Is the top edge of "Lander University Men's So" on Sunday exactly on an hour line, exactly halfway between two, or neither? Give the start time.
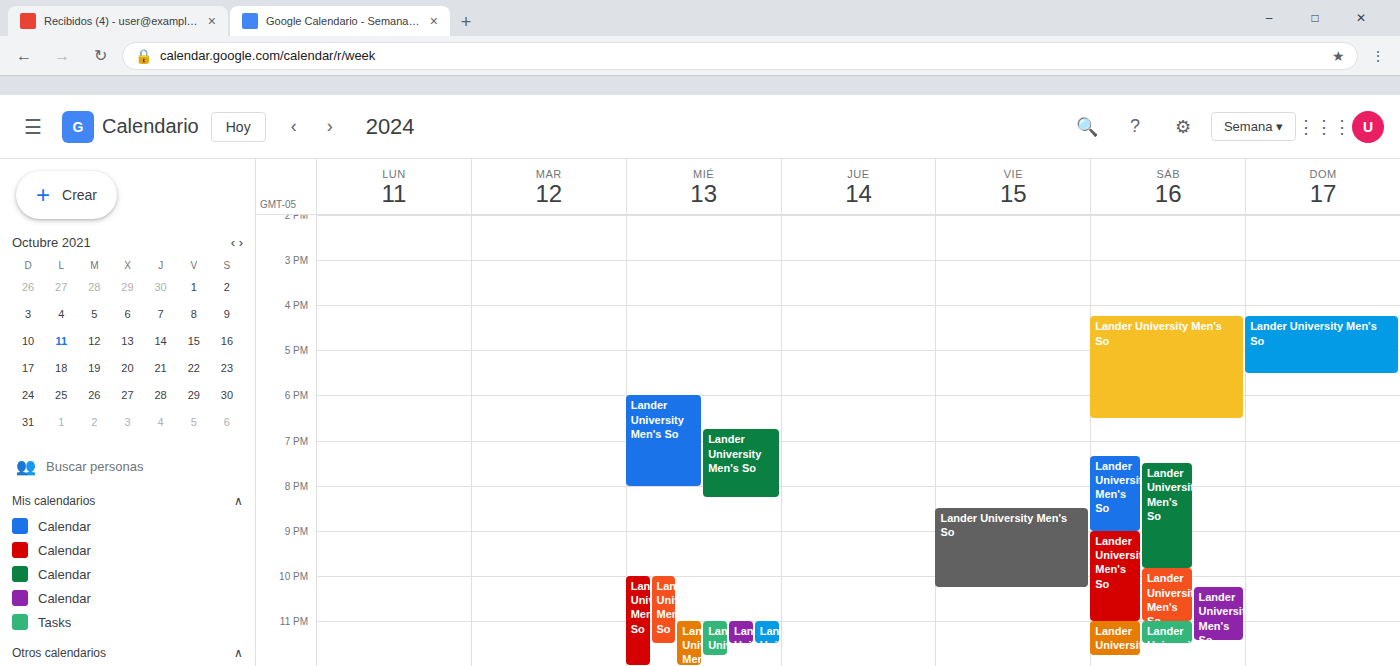
4:15 PM -- neither: a quarter of the way from the 4 PM line to the 5 PM line.